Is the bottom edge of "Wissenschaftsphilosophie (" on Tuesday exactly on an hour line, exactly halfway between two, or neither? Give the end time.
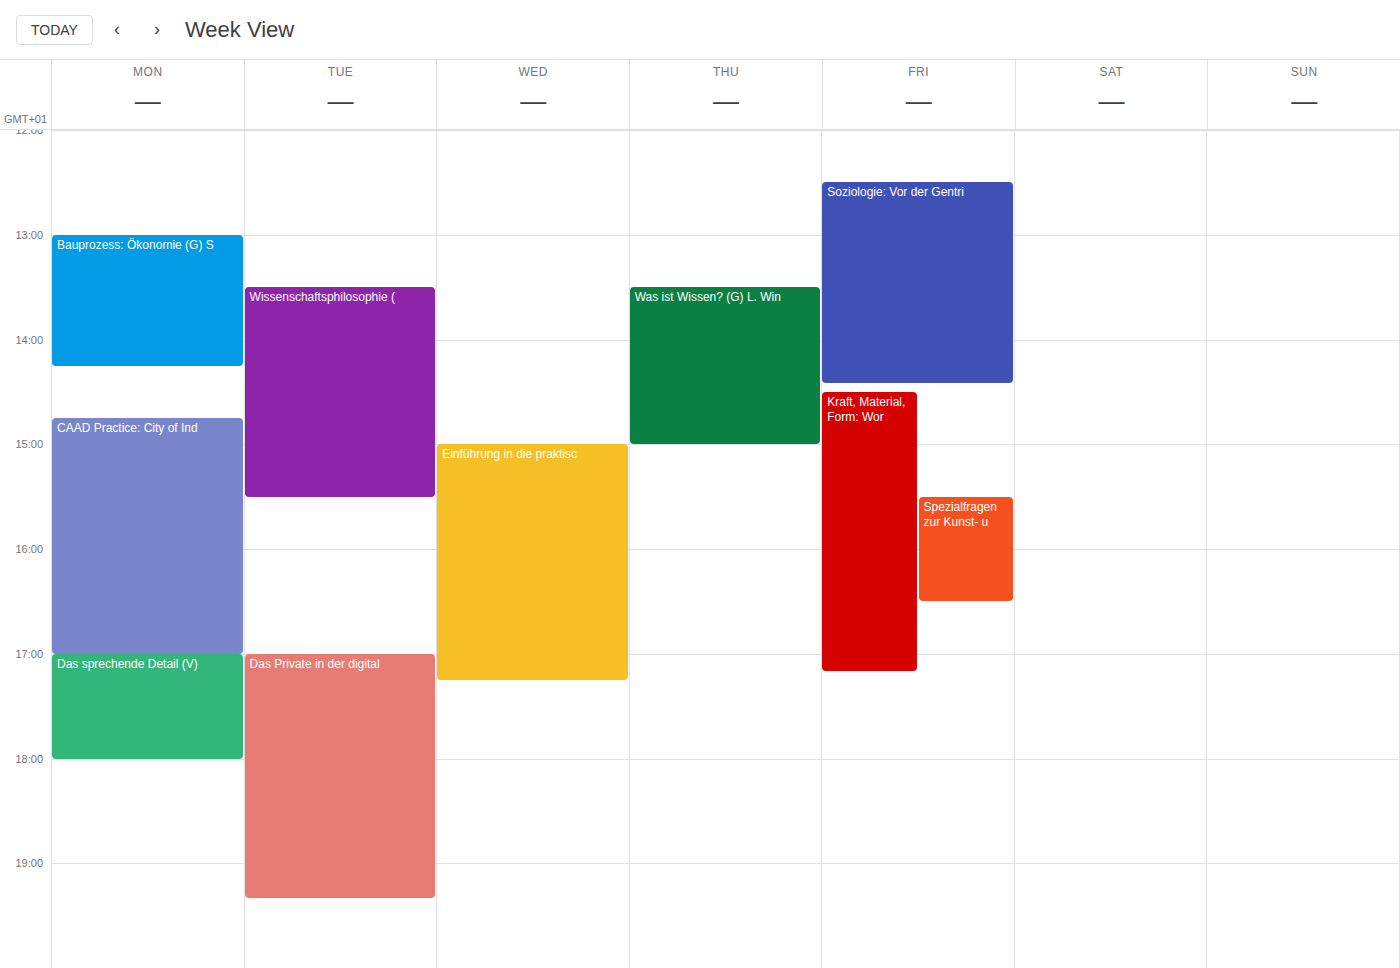
3:30 PM -- halfway between the 3 PM and 4 PM lines.